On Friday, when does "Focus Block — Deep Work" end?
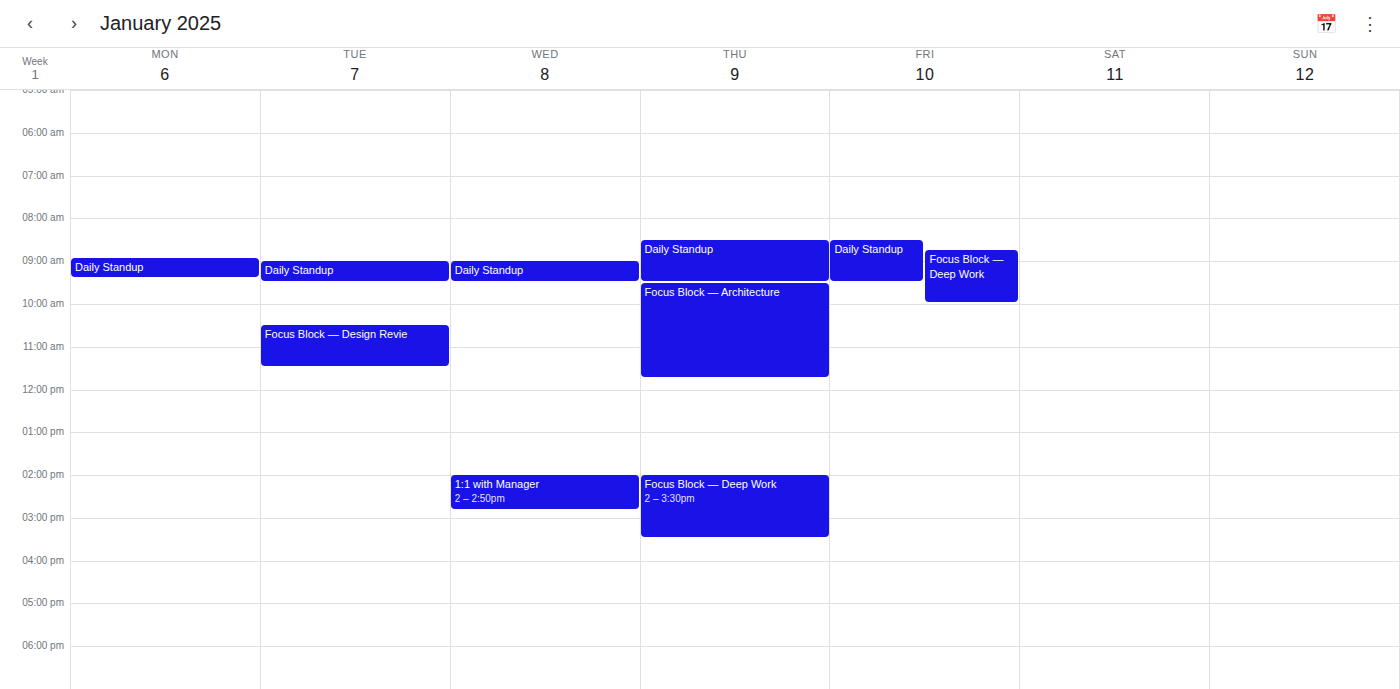
10:00 AM